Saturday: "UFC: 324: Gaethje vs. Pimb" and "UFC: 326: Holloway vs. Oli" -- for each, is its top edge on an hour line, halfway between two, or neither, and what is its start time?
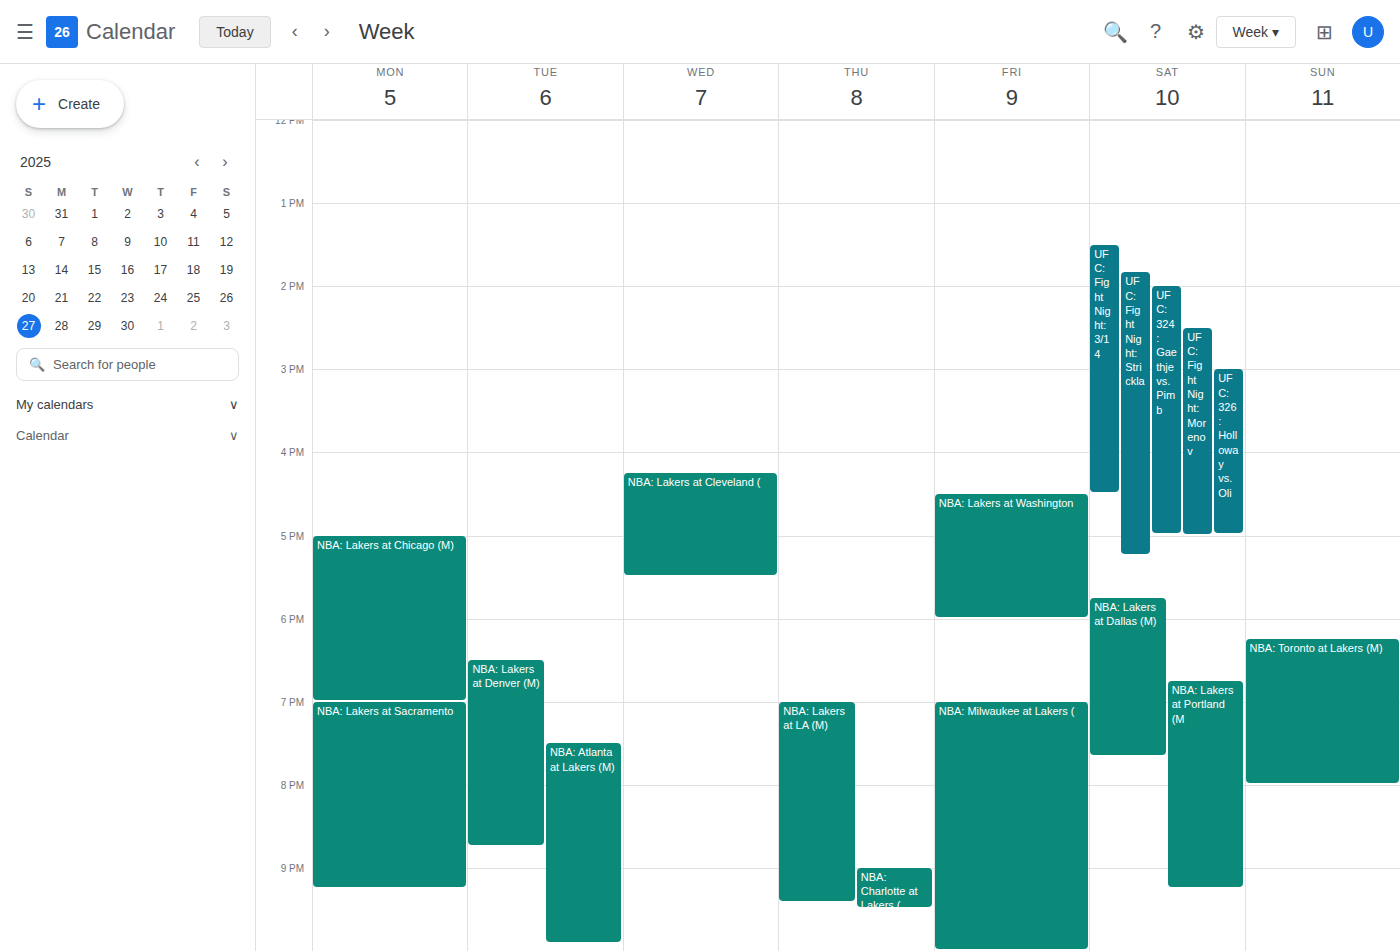
"UFC: 324: Gaethje vs. Pimb": 2:00 PM, exactly on the 2 PM line. "UFC: 326: Holloway vs. Oli": 3:00 PM, exactly on the 3 PM line.